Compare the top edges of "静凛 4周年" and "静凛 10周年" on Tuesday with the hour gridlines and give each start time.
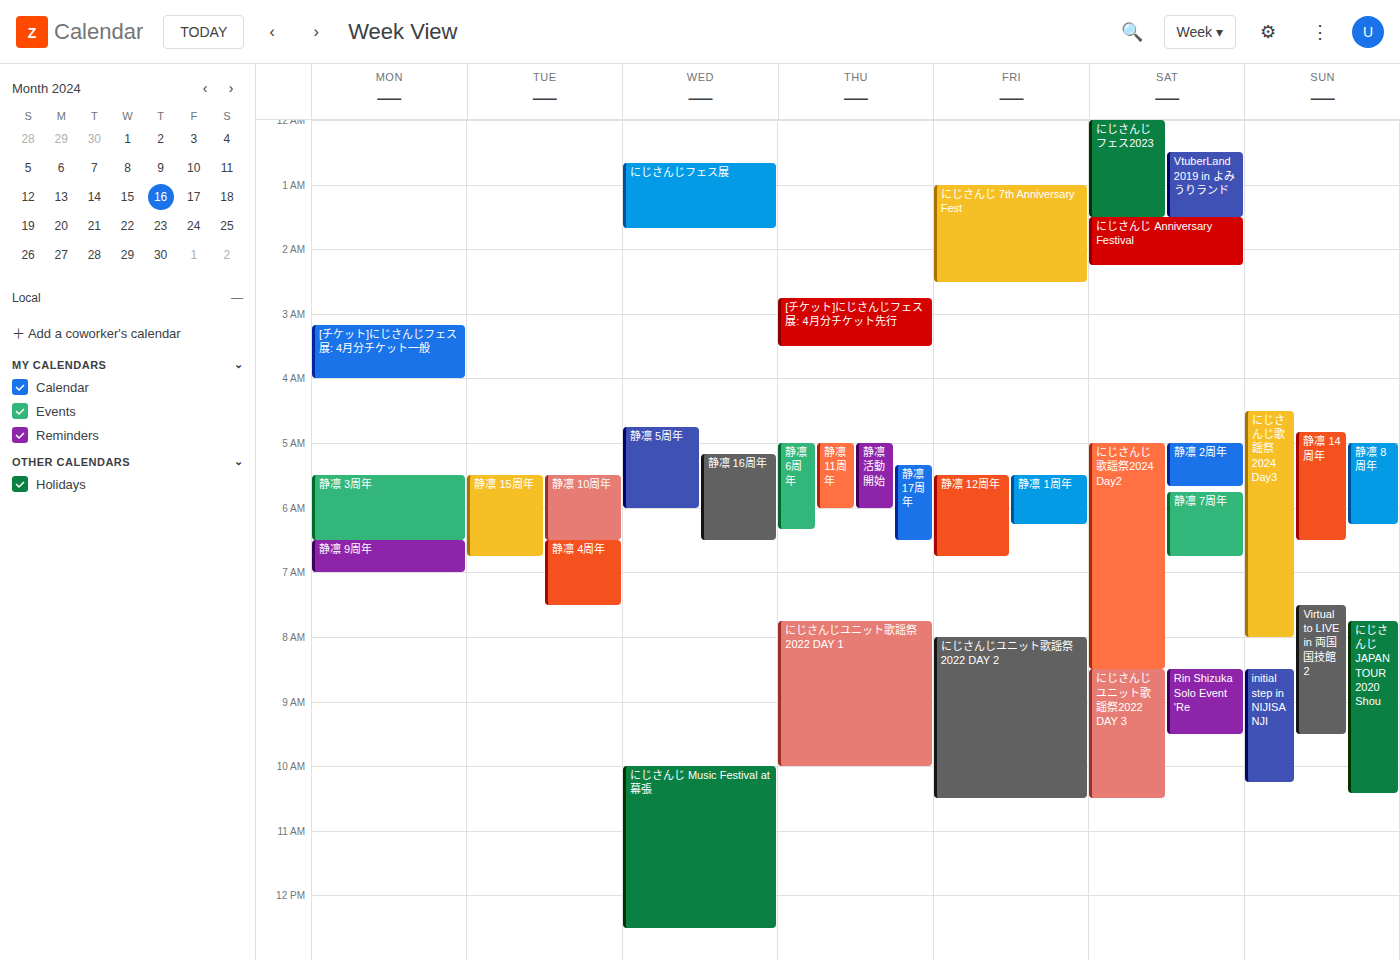
"静凛 4周年": 6:30 AM, halfway between the 6 AM and 7 AM lines. "静凛 10周年": 5:30 AM, halfway between the 5 AM and 6 AM lines.